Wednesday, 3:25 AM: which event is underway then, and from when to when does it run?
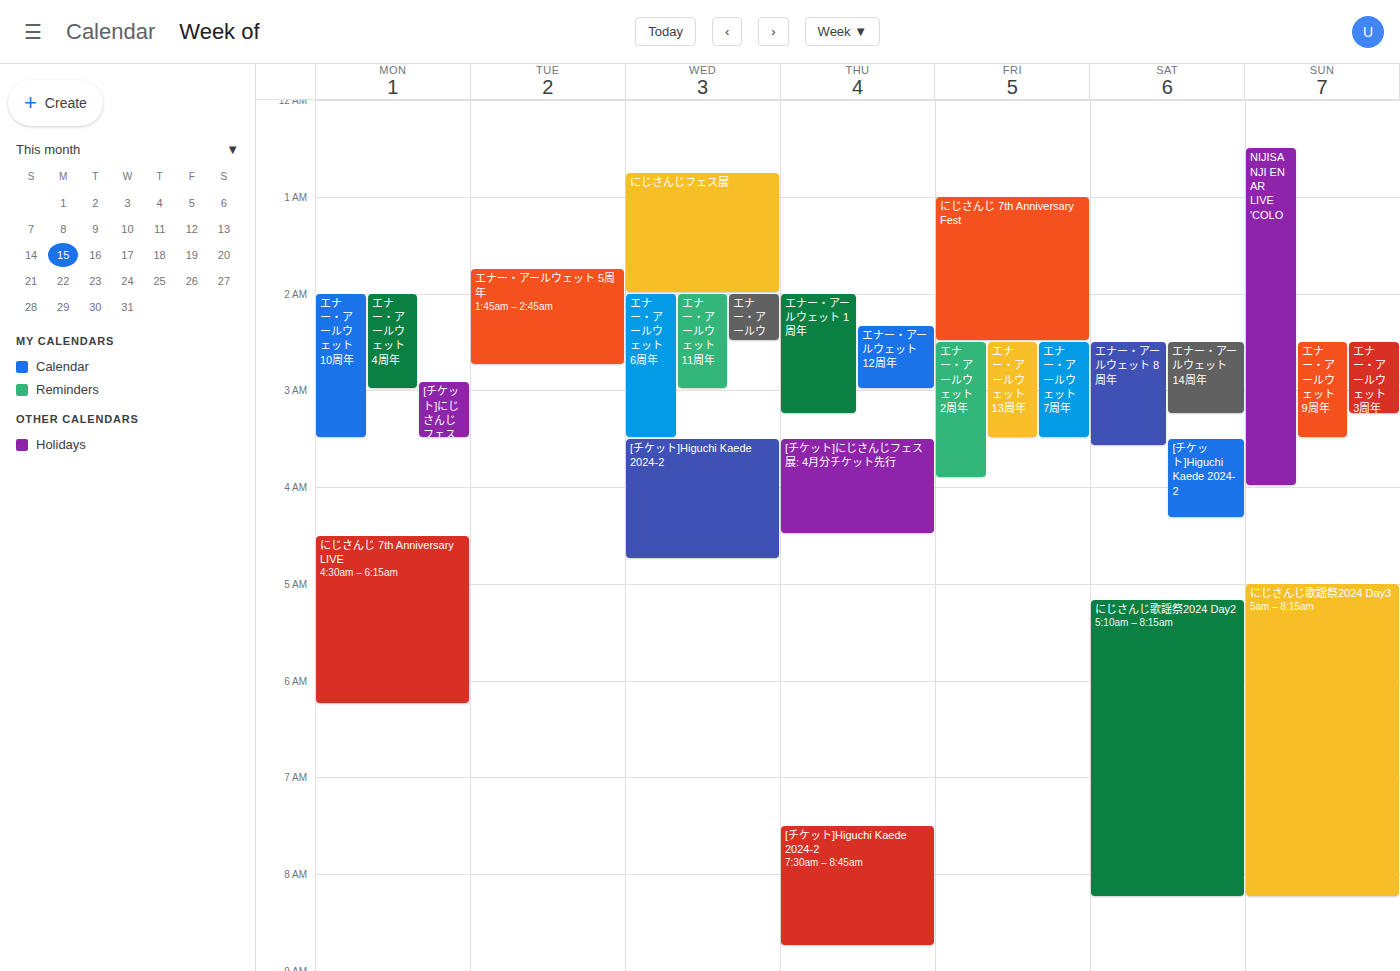
"エナー・アールウェット 6周年", 2:00 AM to 3:30 AM